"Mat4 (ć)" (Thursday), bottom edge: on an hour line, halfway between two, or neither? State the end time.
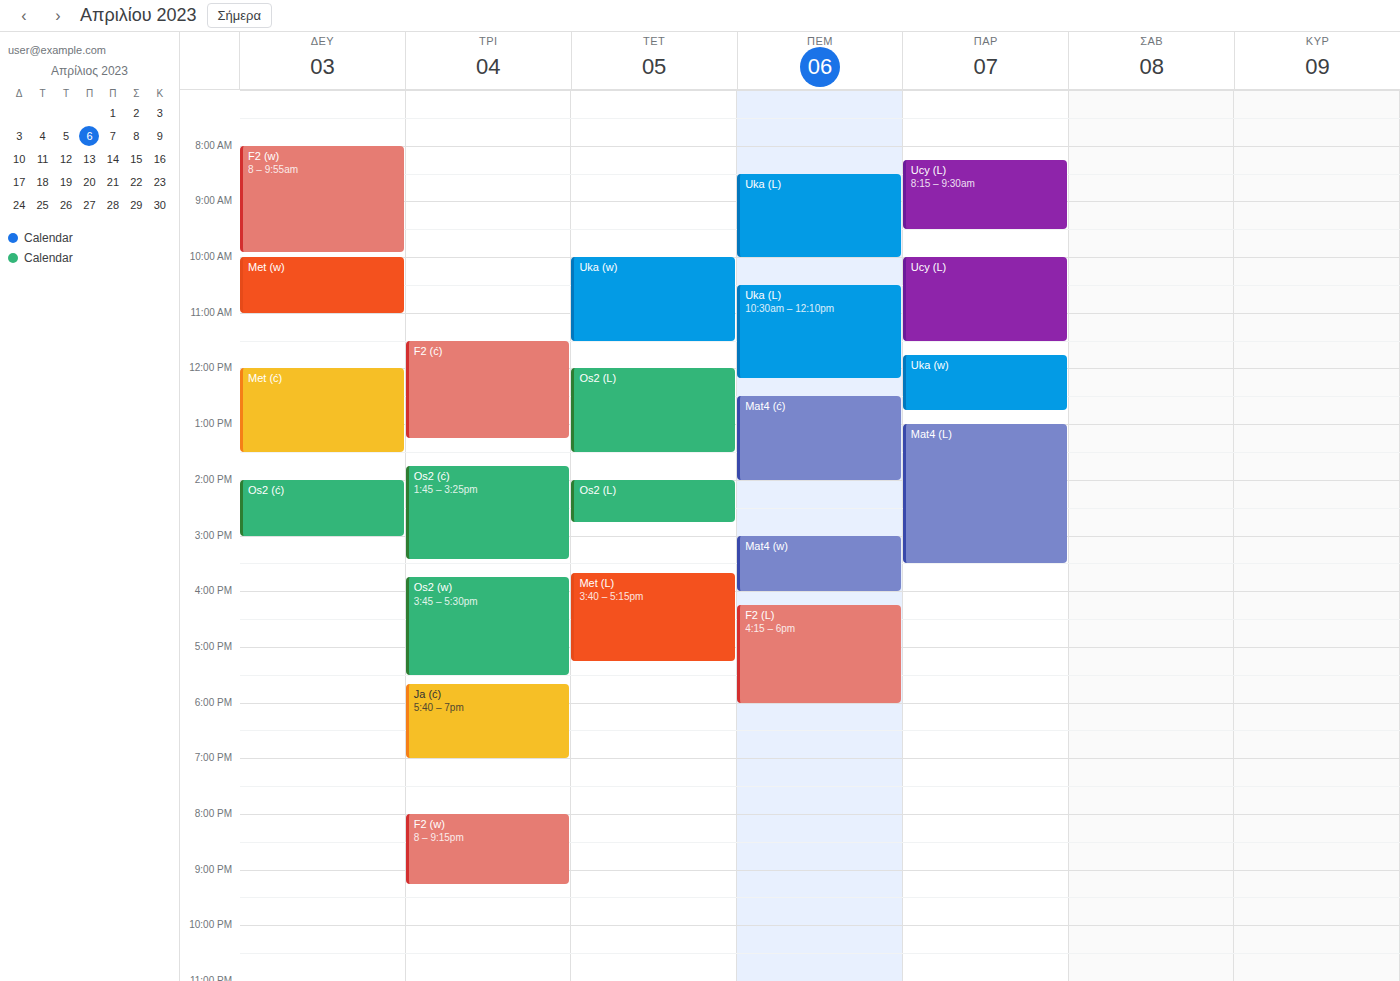
2:00 PM -- exactly on the 2 PM line.